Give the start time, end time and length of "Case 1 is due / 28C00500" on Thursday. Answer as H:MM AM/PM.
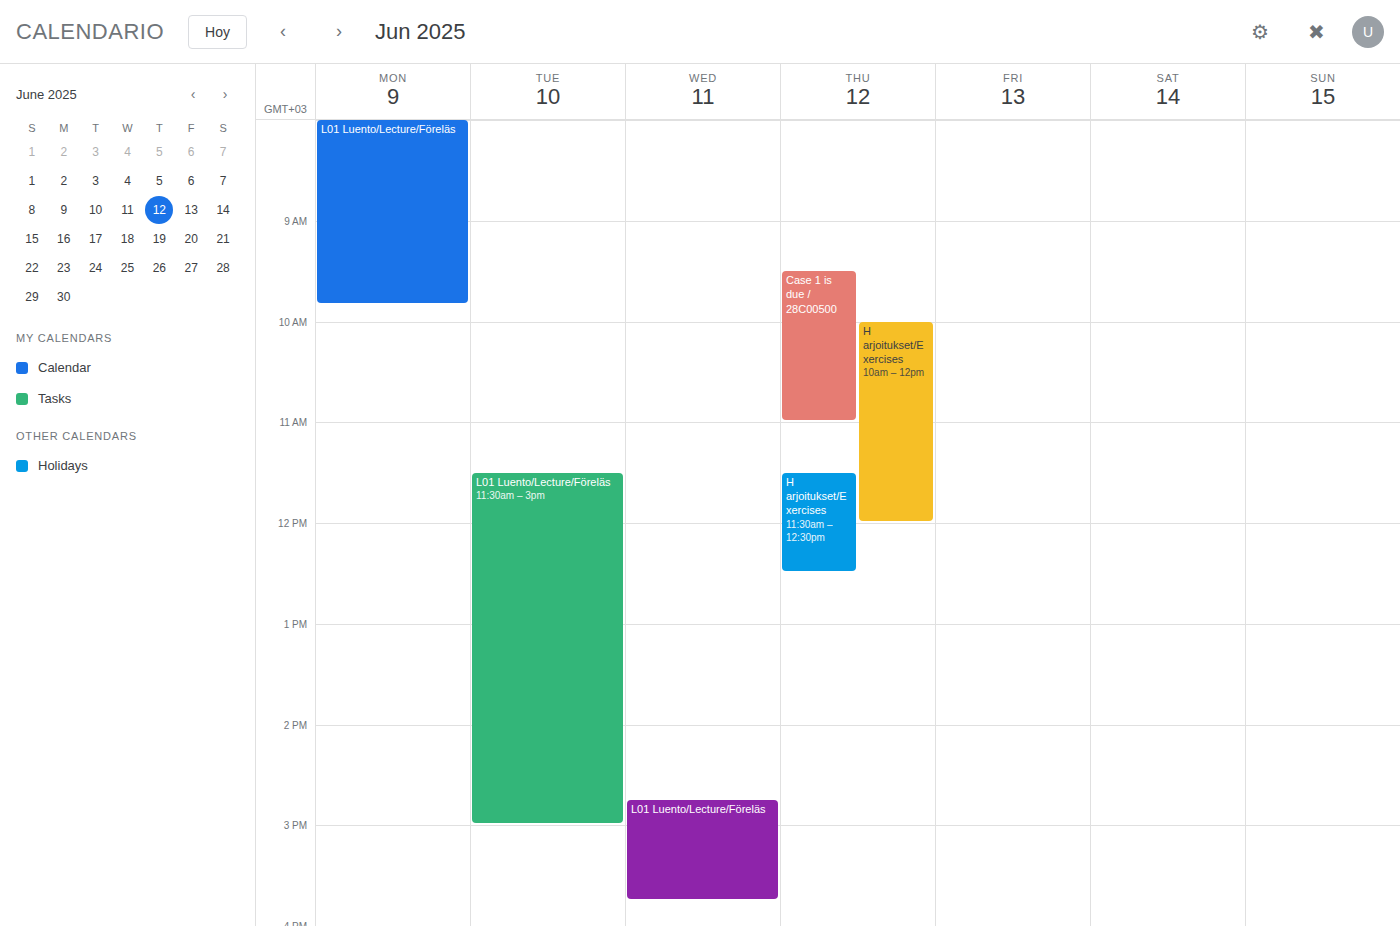
9:30 AM to 11:00 AM, 1 hour 30 minutes